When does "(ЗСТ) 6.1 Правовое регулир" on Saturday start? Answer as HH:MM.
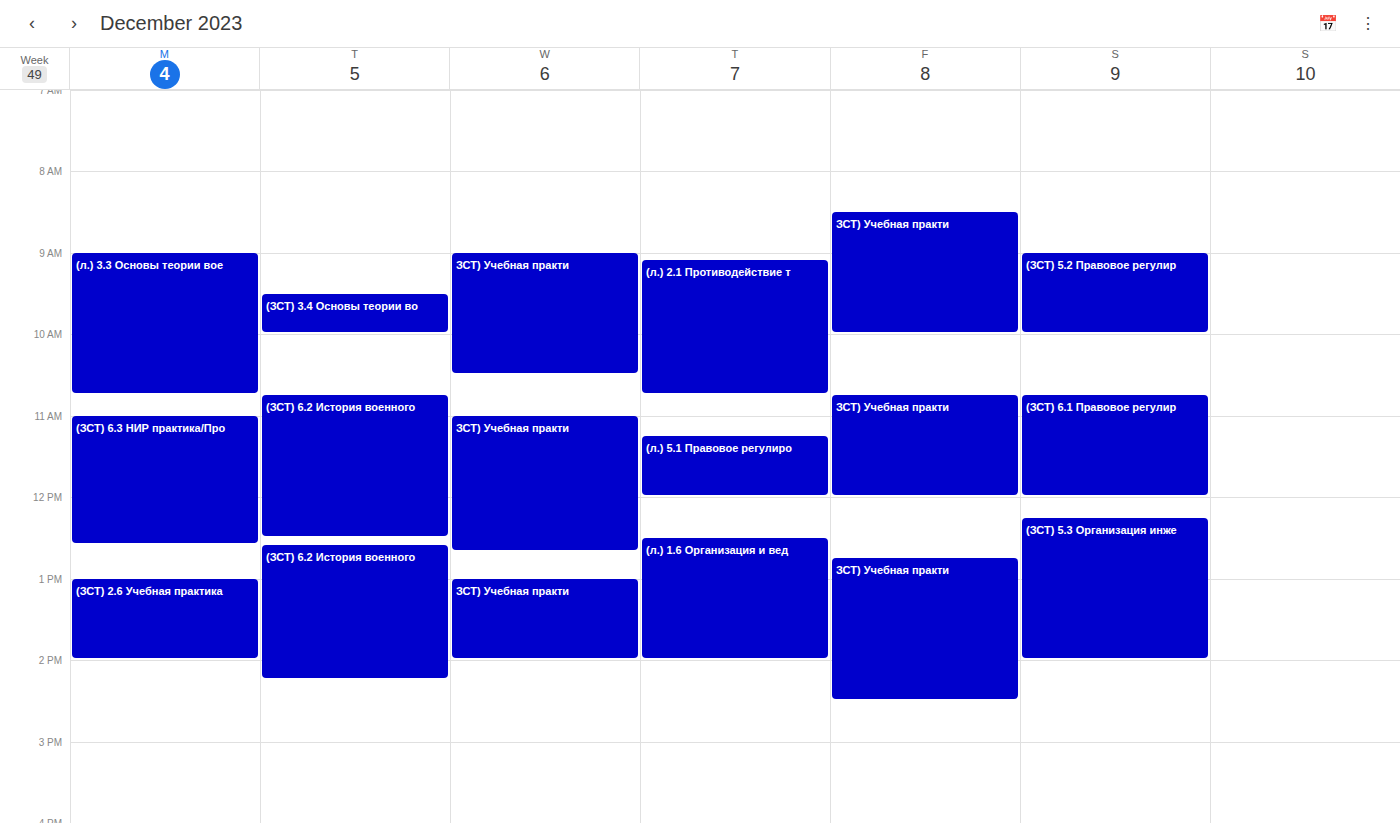
10:45